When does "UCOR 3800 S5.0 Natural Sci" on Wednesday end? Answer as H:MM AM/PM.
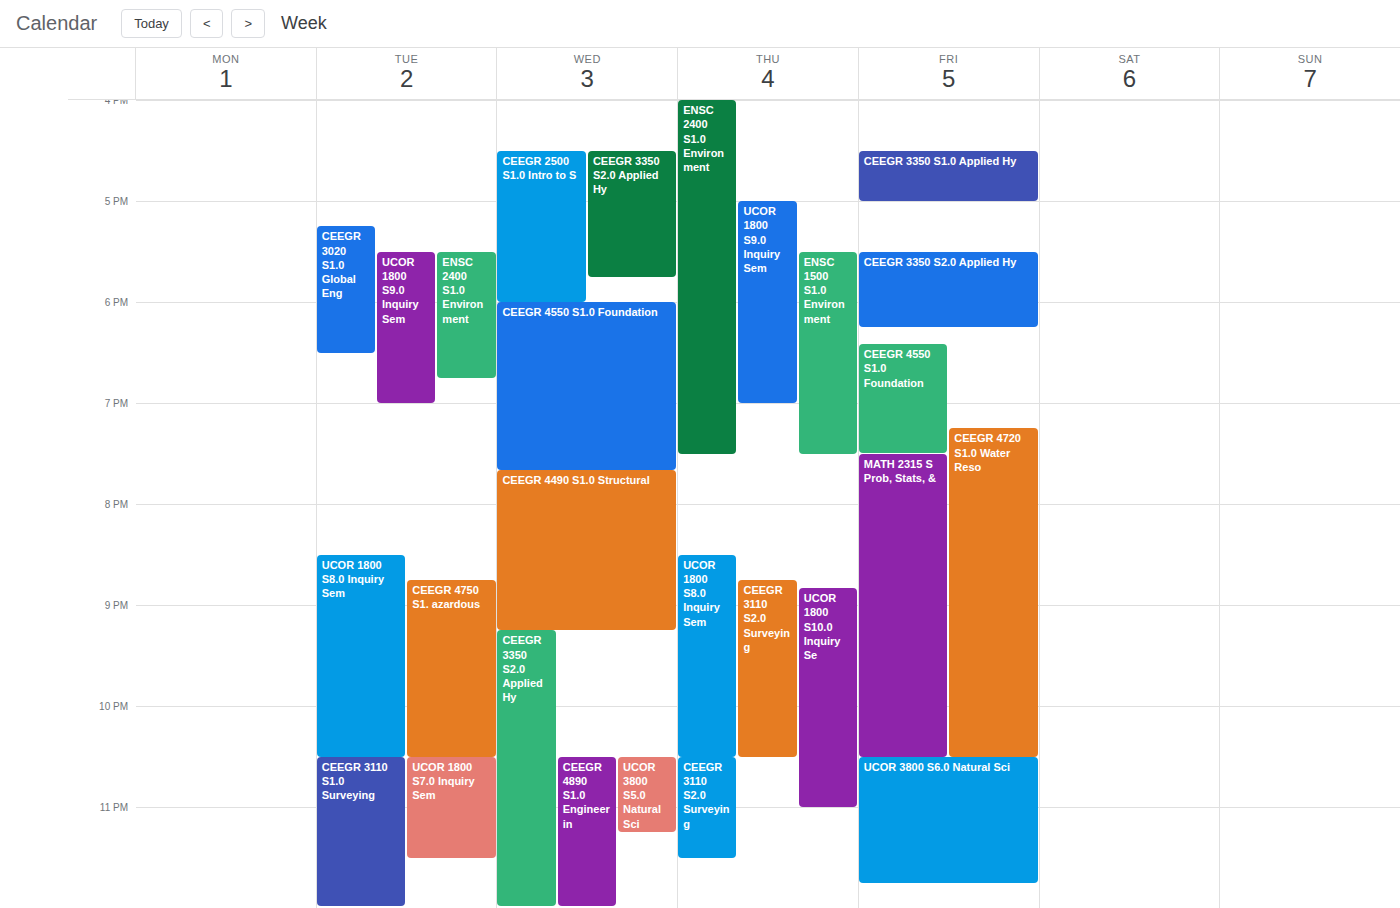
11:15 PM